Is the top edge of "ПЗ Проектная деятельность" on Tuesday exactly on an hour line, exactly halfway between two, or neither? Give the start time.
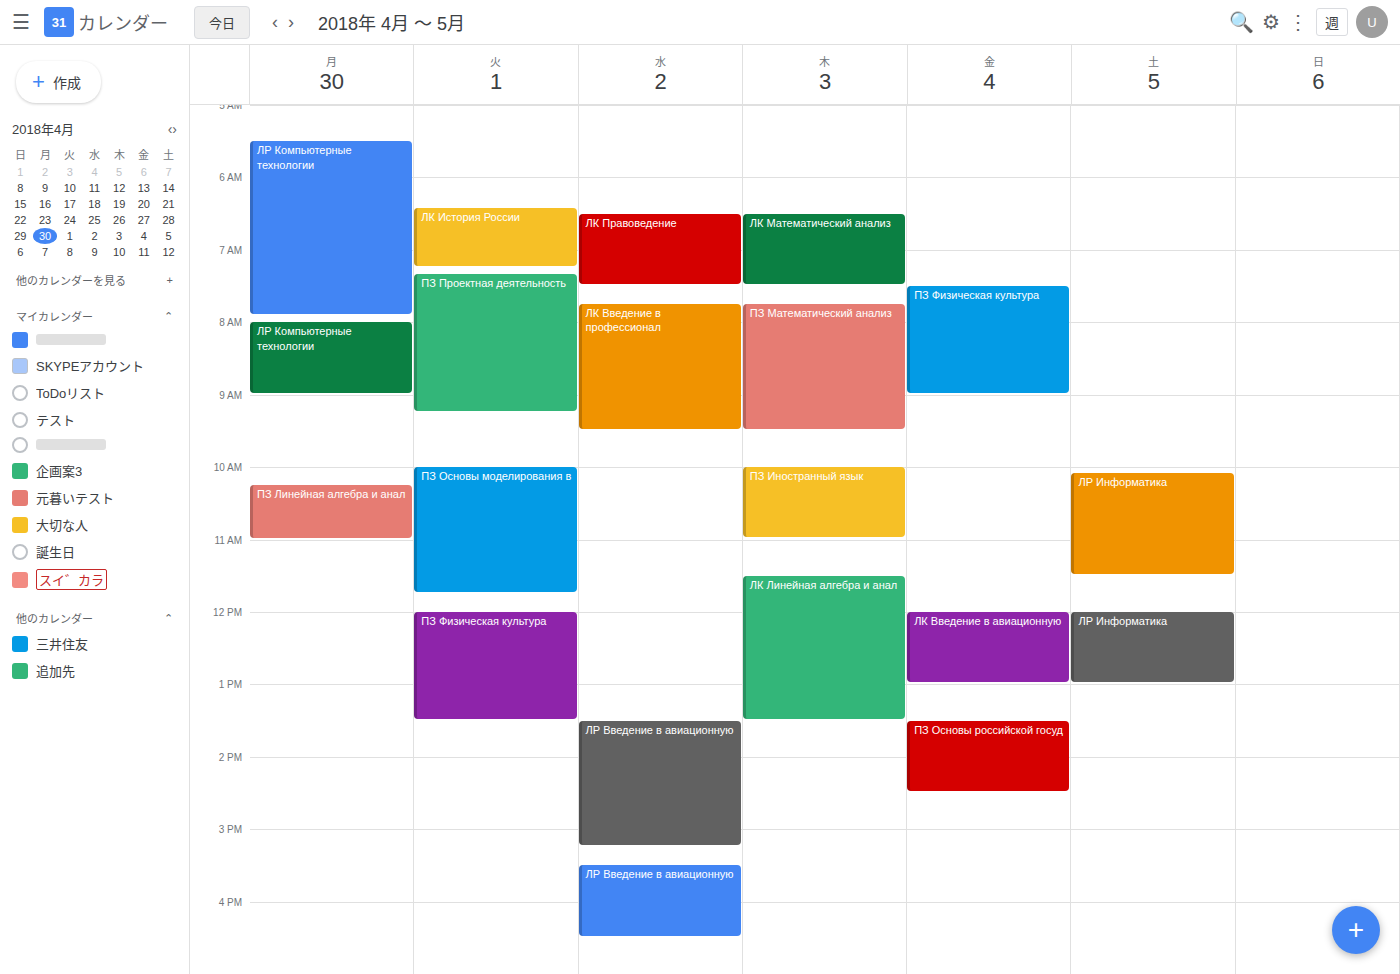
07:20 -- neither: 20 minutes below the 07:00 line and 40 minutes above the 08:00 line.